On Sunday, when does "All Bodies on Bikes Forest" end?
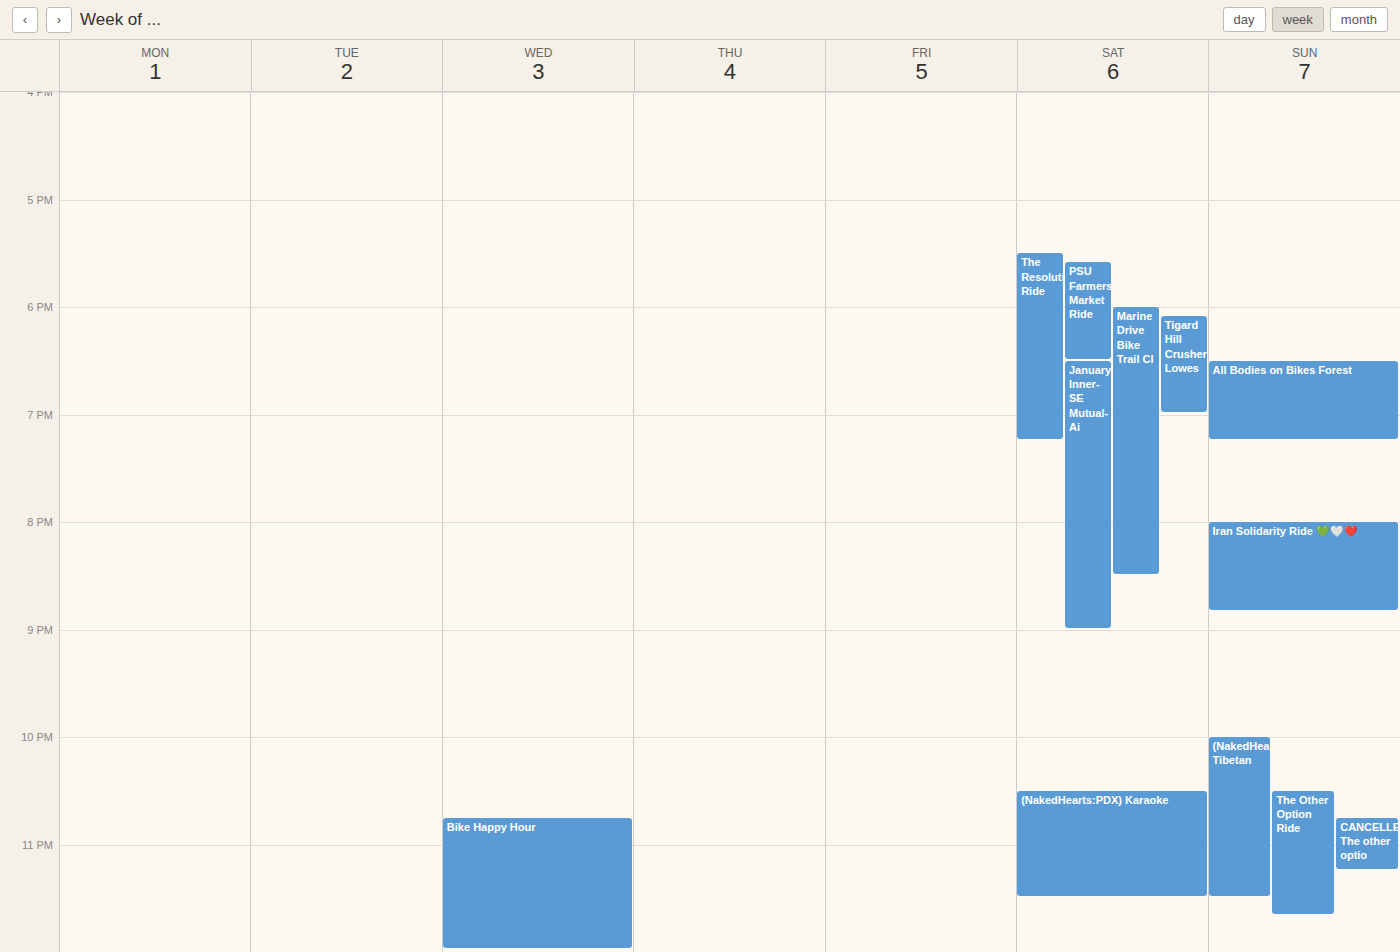
7:15 PM